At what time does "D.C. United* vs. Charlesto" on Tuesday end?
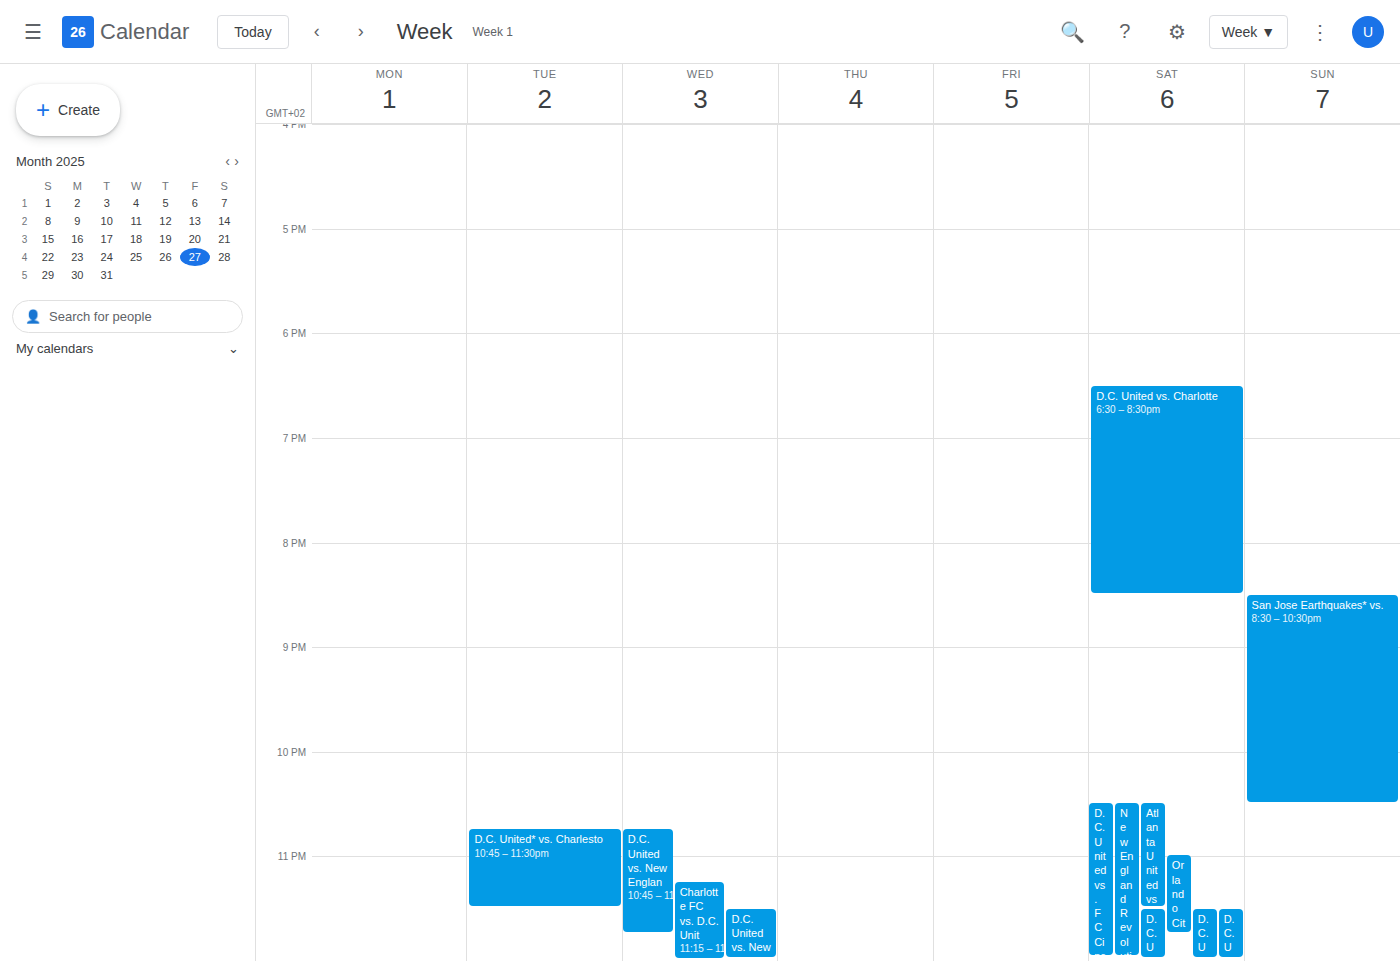
11:30 PM